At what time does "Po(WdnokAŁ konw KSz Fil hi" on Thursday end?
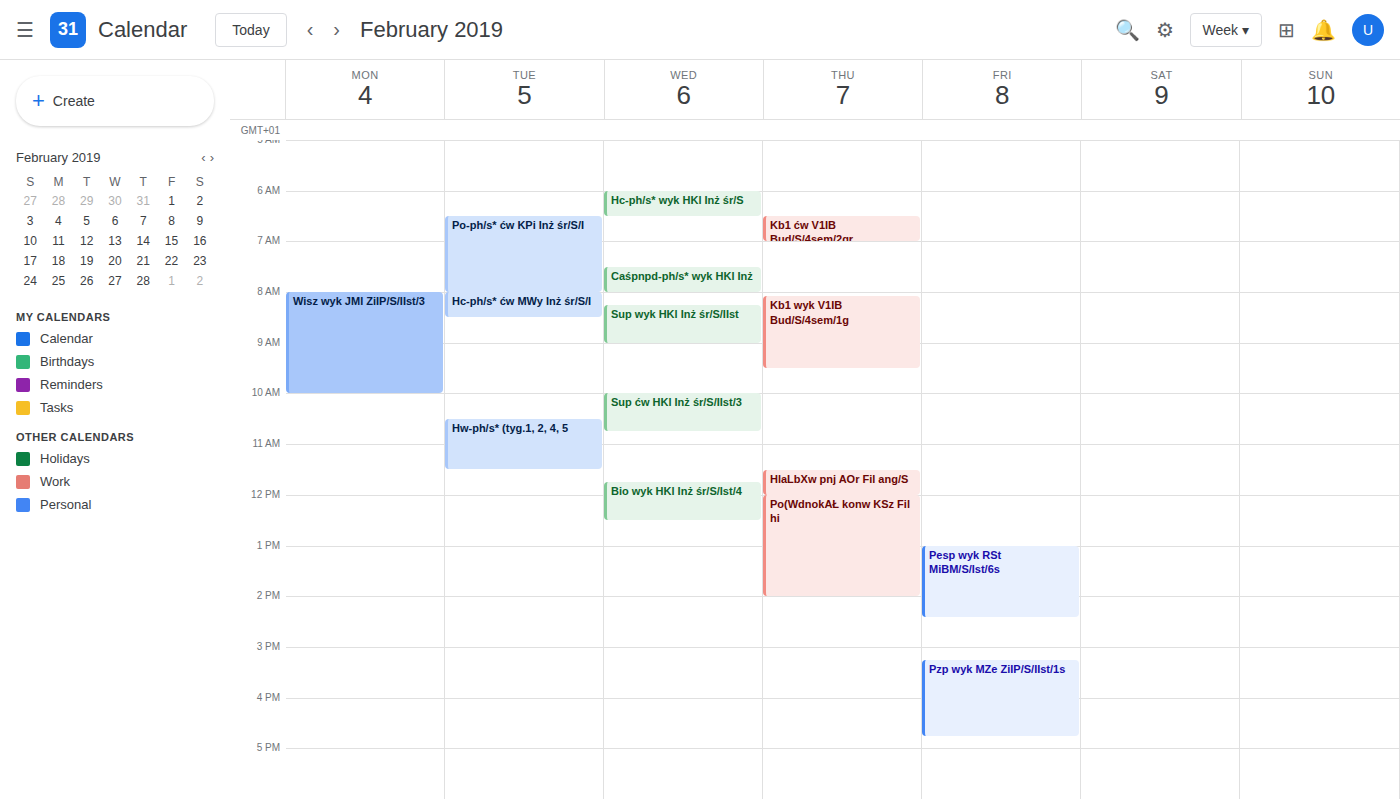
2:00 PM